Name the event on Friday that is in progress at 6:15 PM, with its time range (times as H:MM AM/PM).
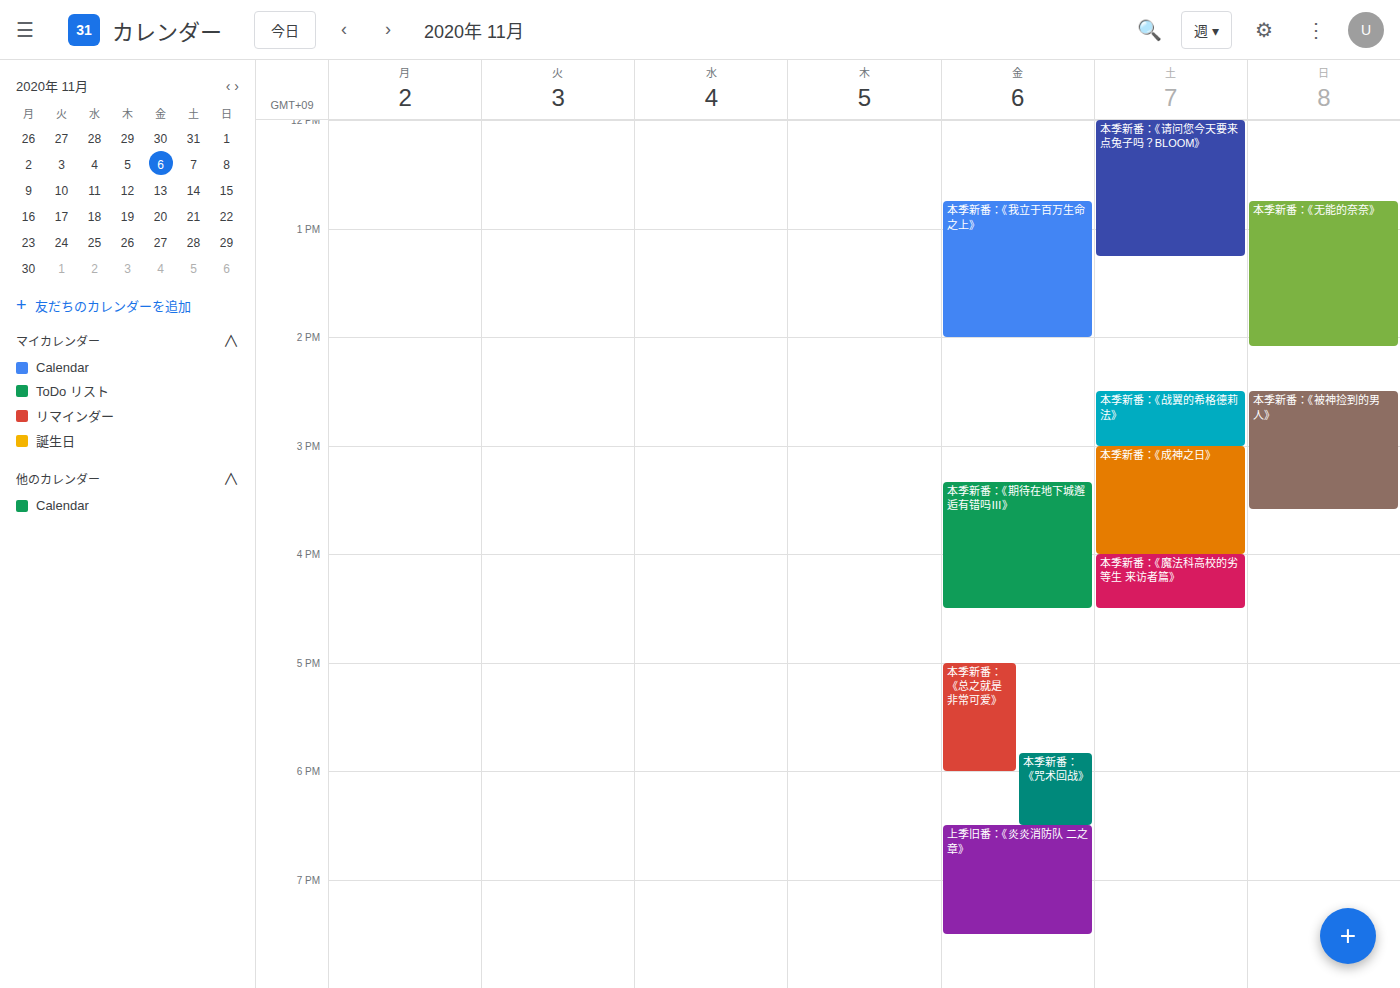
"本季新番：《咒术回战》", 5:50 PM to 6:30 PM